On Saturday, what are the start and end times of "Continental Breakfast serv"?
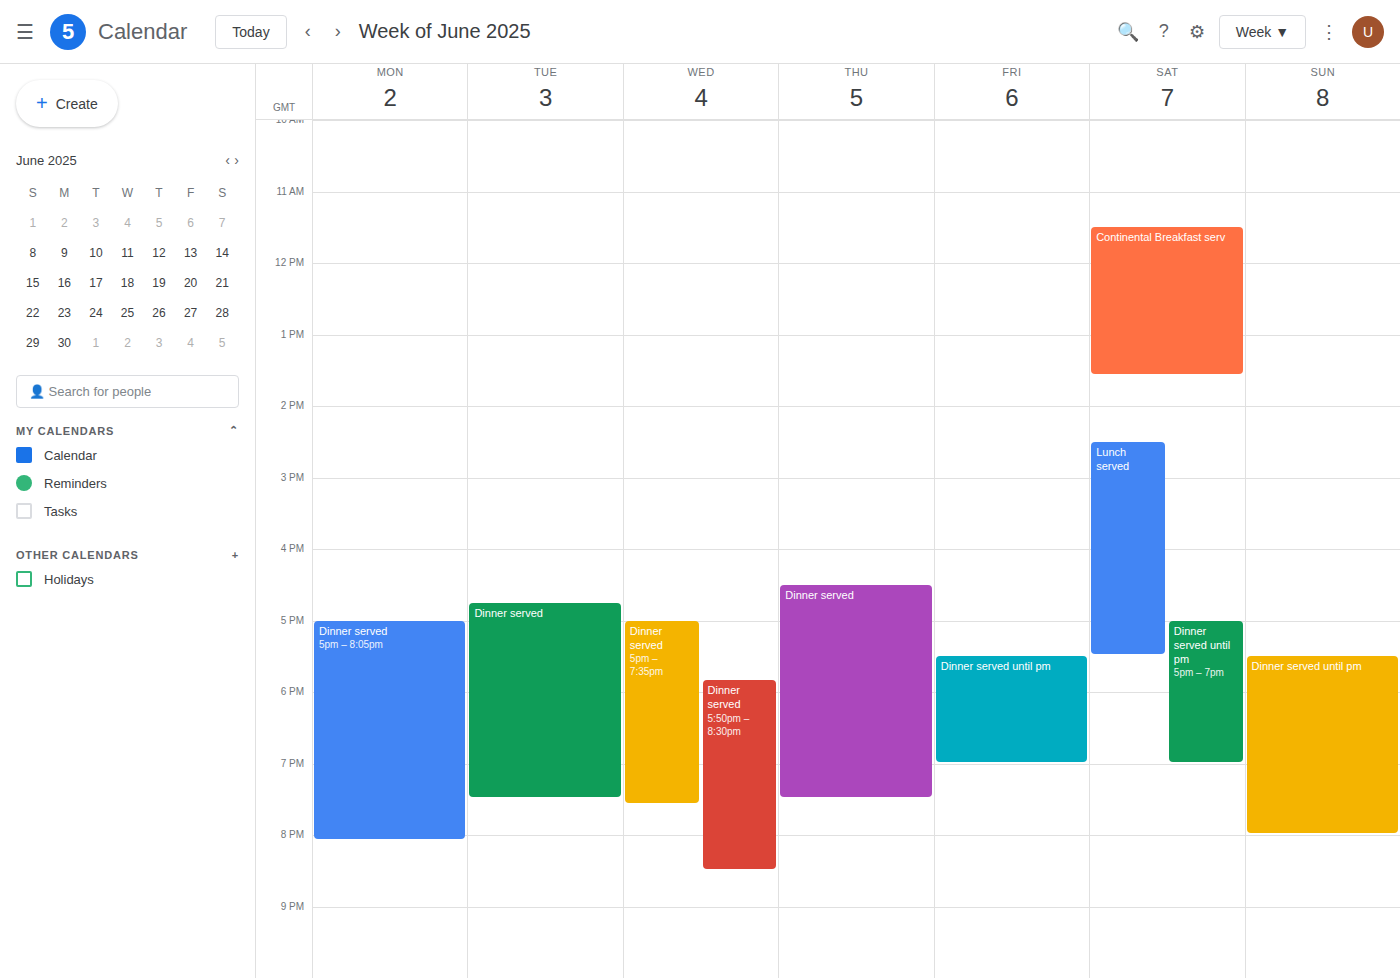
11:30 AM to 1:35 PM